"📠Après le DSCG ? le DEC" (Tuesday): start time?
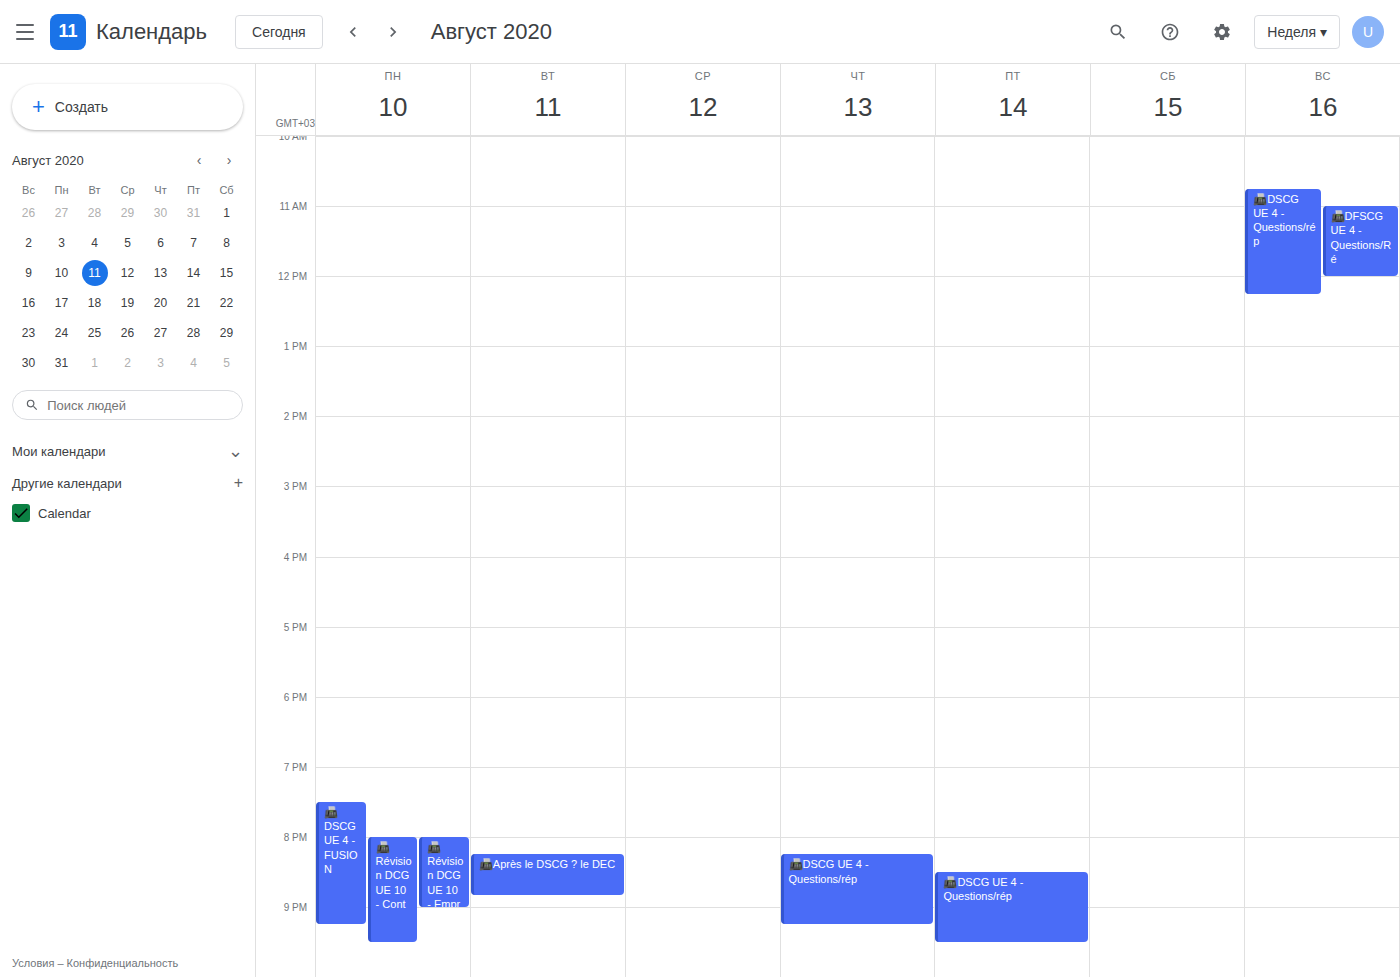
8:15 PM